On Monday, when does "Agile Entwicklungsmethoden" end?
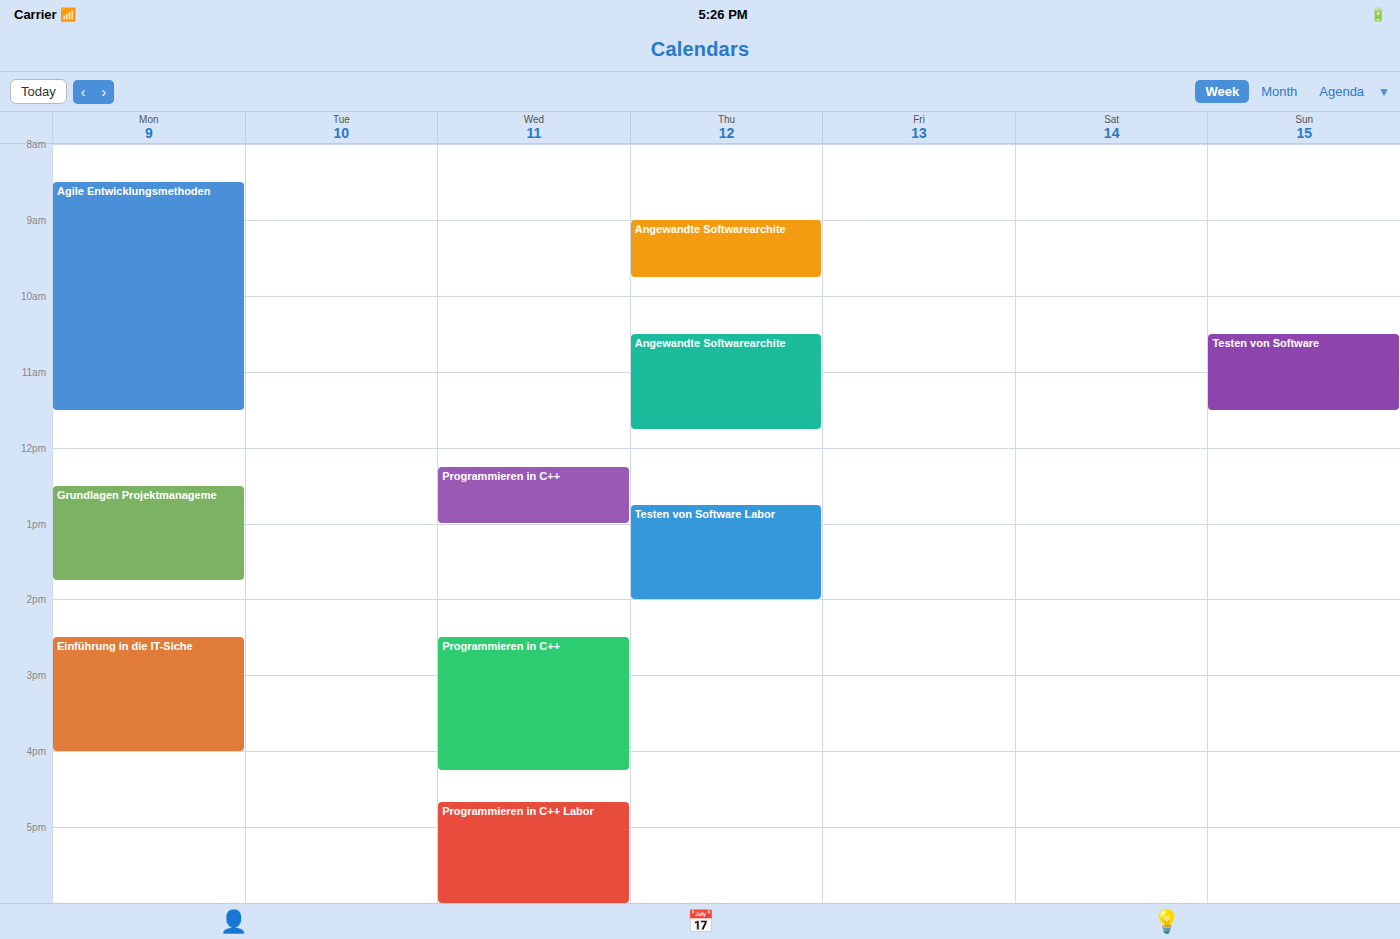
11:30 AM